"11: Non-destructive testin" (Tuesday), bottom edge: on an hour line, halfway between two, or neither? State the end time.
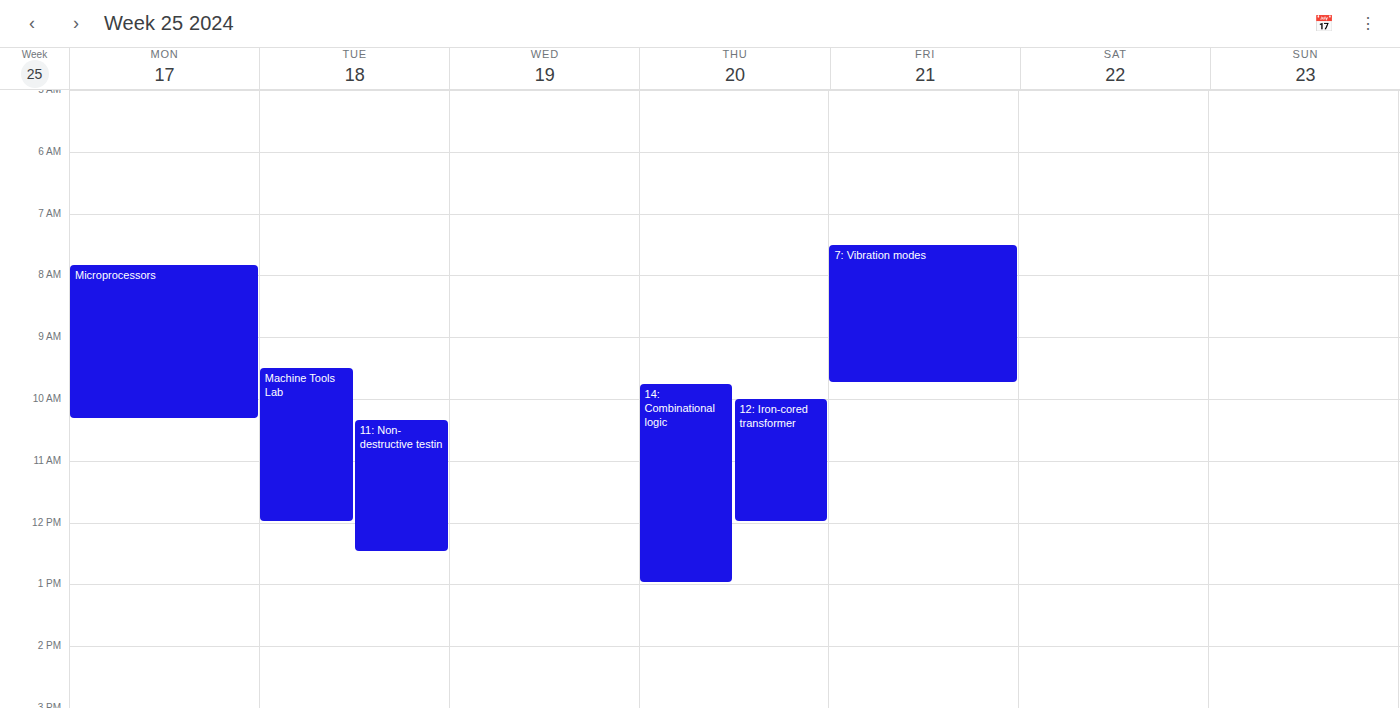
12:30 PM -- halfway between the 12 PM and 1 PM lines.